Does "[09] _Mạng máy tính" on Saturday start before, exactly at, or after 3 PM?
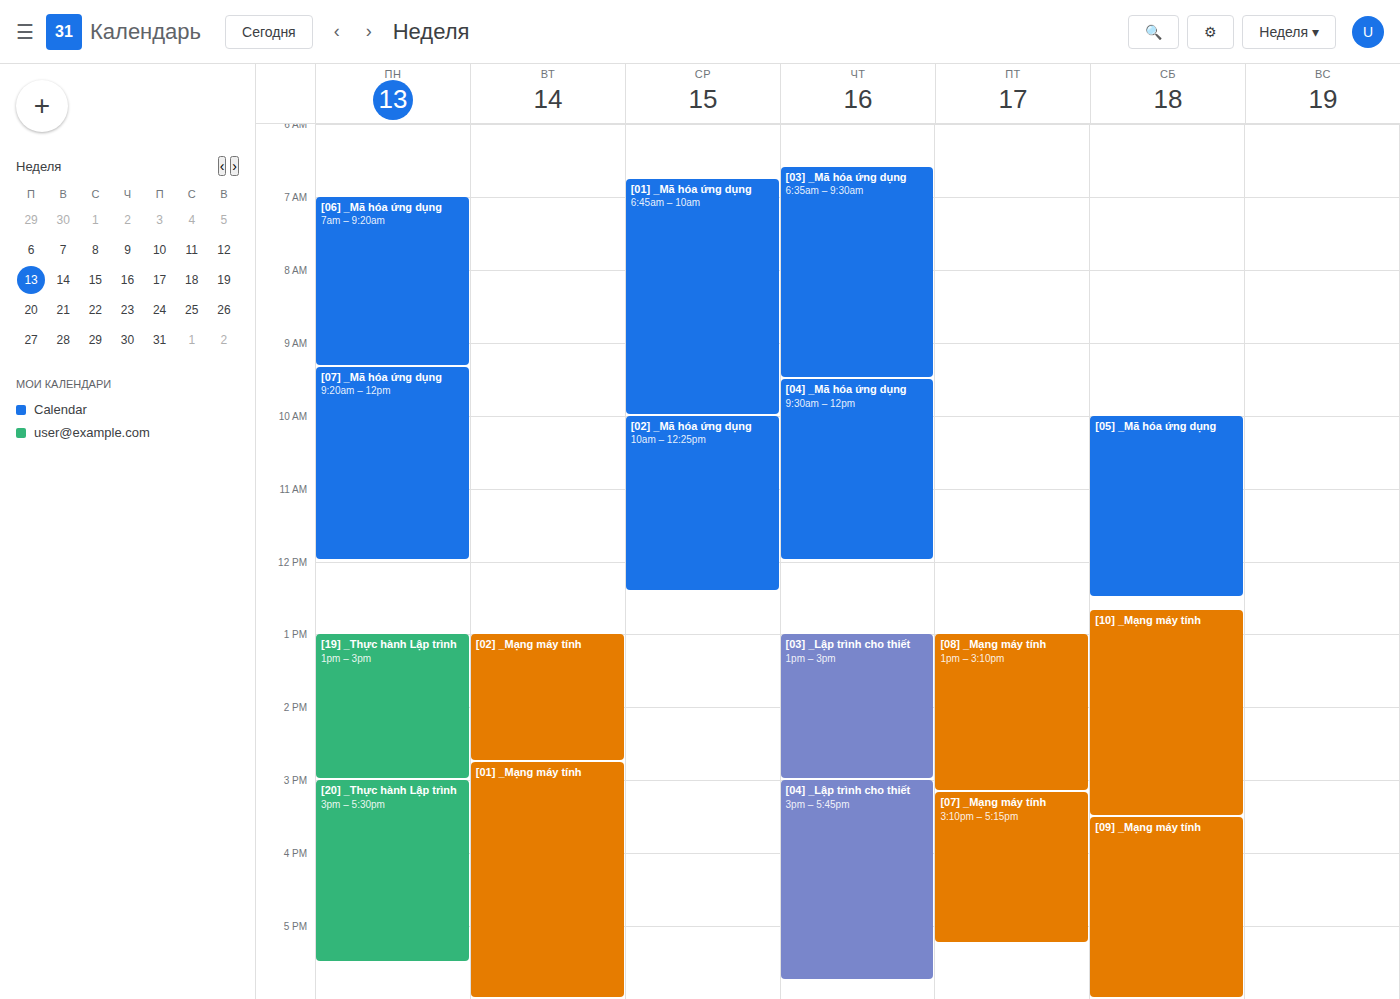
3:30 PM -- after 3 PM, 30 minutes below the 3 PM line.